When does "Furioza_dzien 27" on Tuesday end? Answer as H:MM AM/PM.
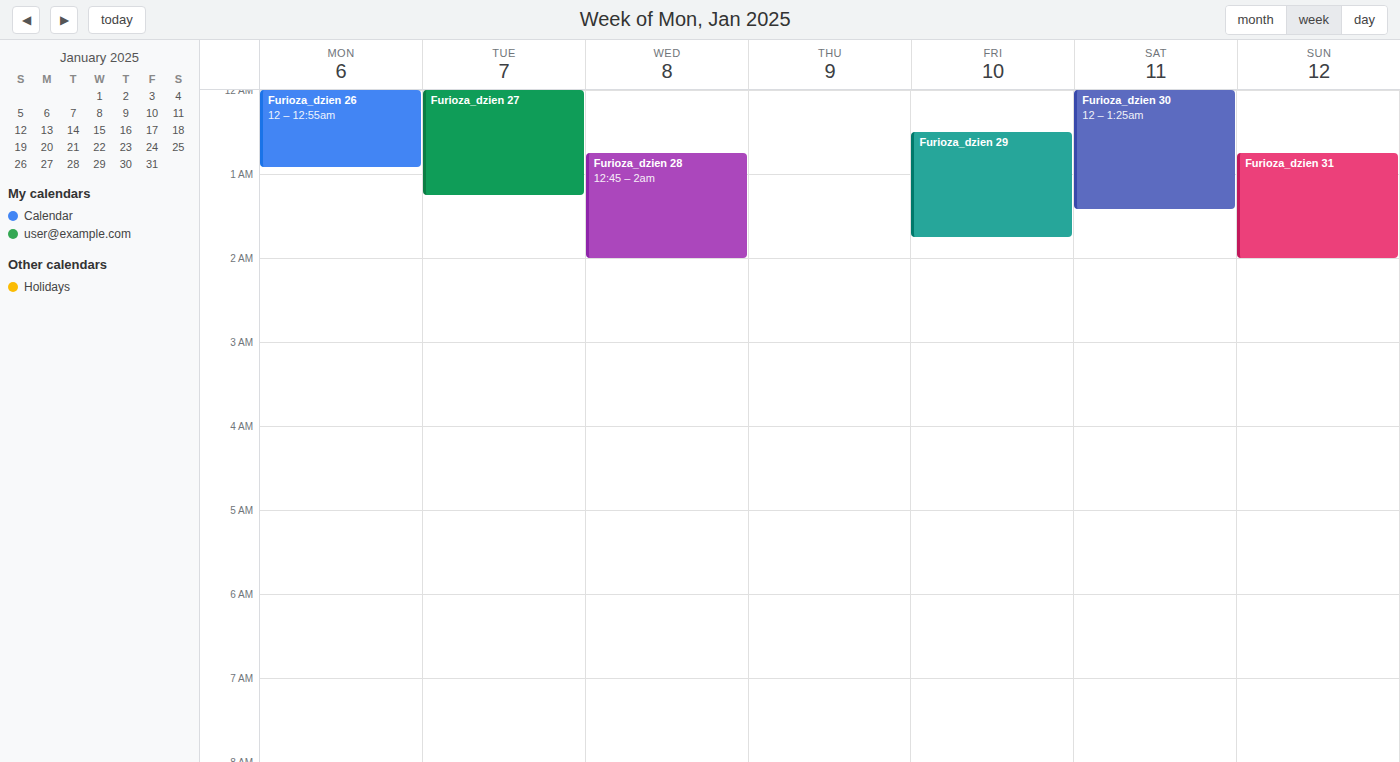
1:15 AM